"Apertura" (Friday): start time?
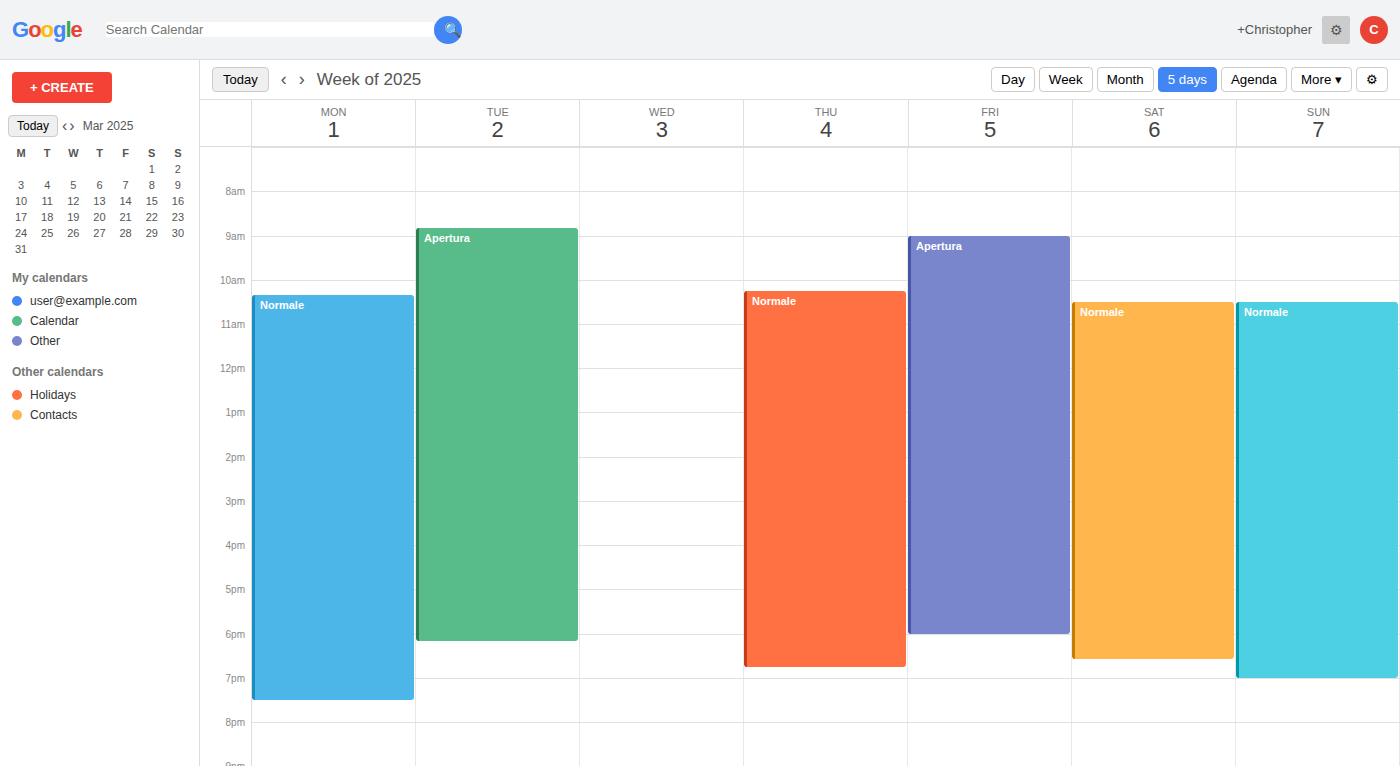
9:00 AM